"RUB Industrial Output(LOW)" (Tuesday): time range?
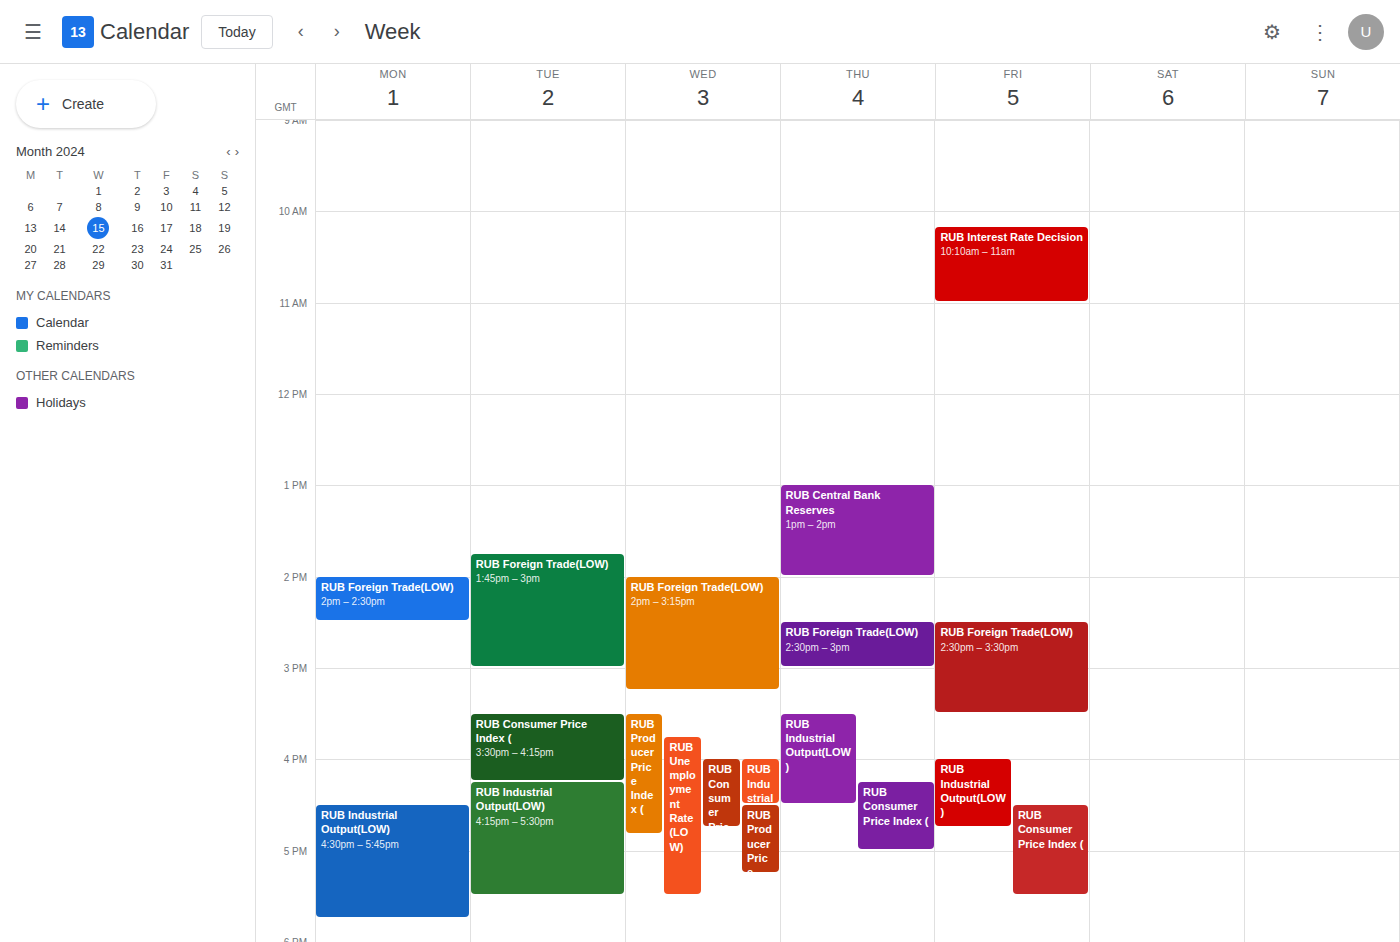
4:15 PM to 5:30 PM